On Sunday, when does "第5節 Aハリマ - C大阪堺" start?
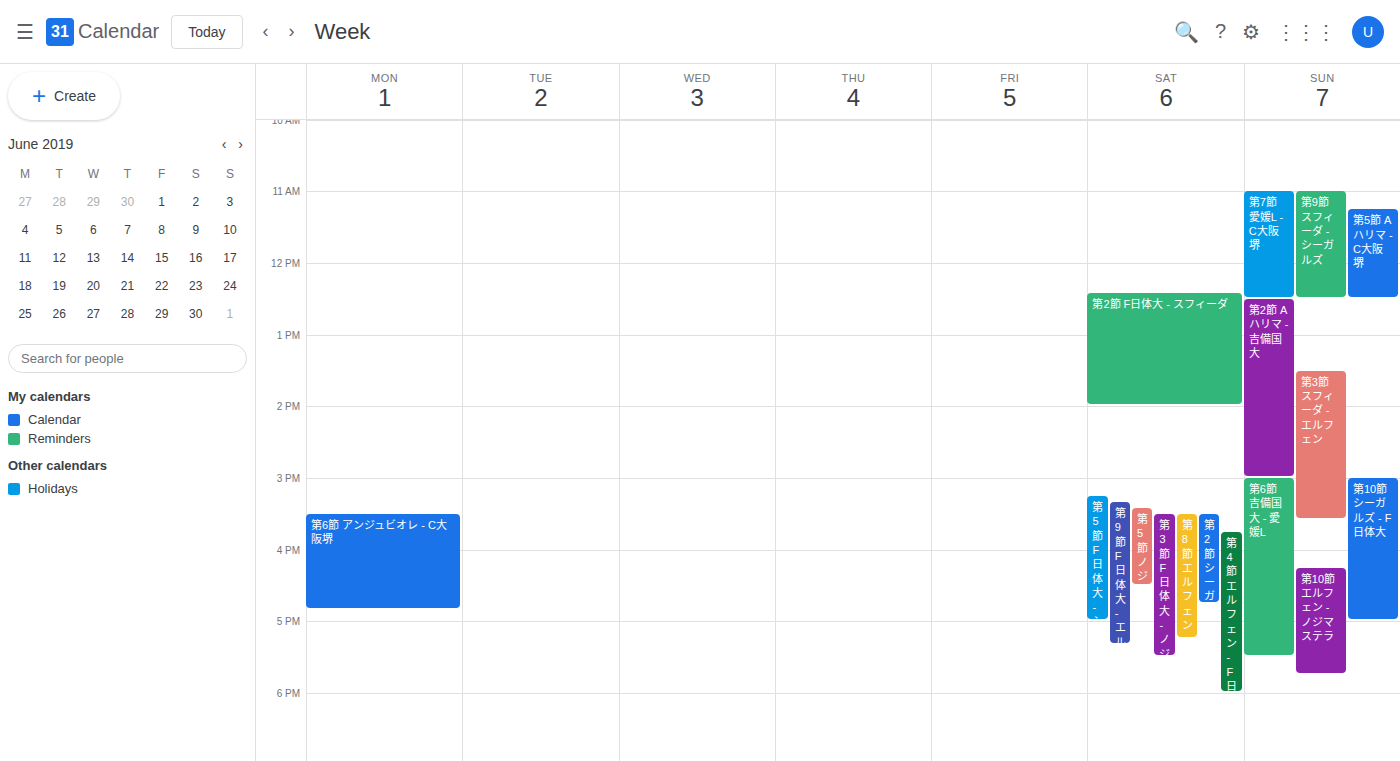
11:15 AM